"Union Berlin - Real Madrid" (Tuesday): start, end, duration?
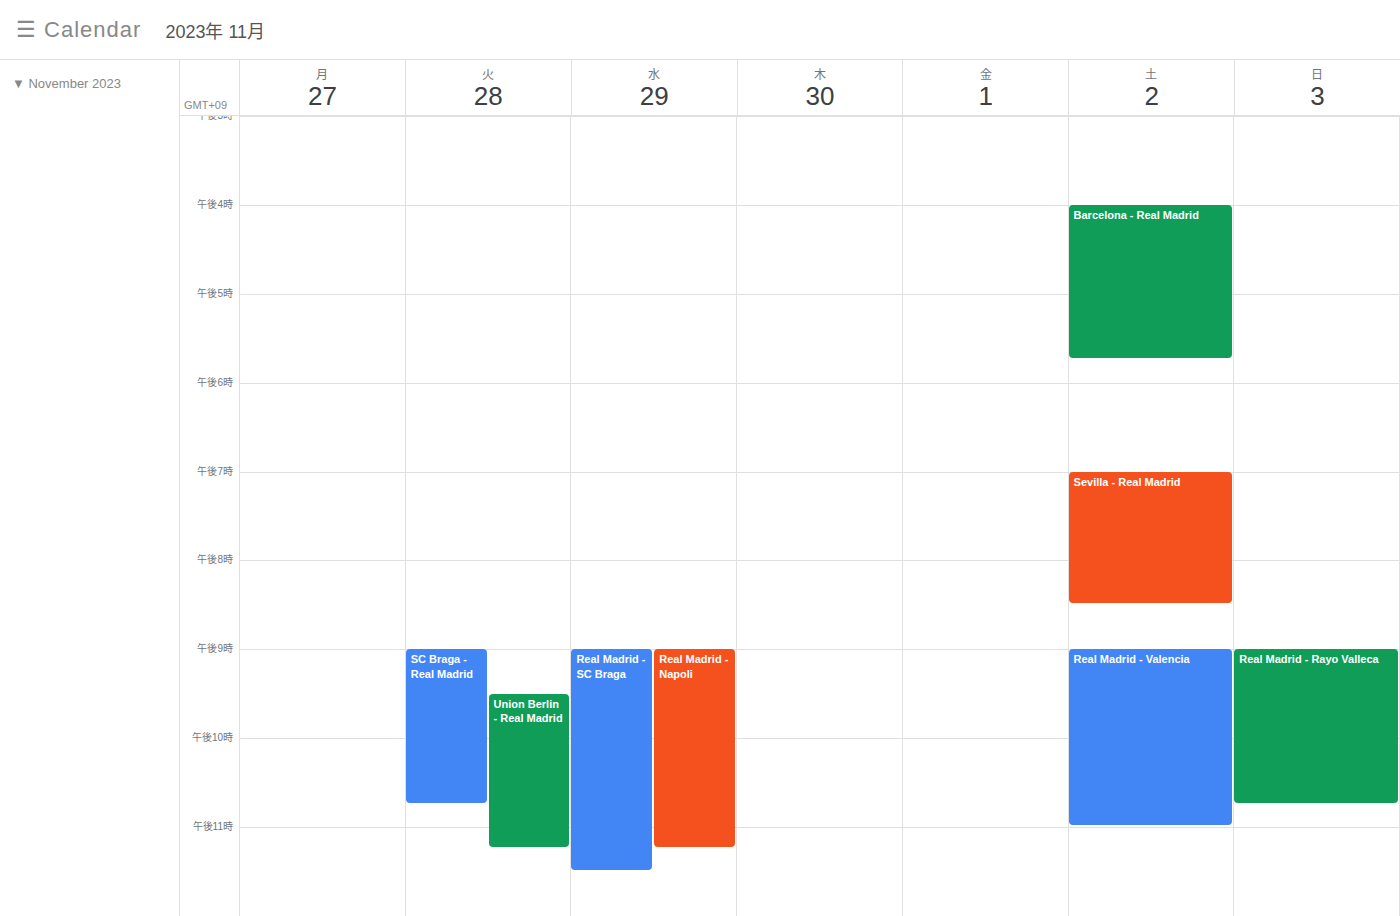
9:30 PM to 11:15 PM, 1 hour 45 minutes